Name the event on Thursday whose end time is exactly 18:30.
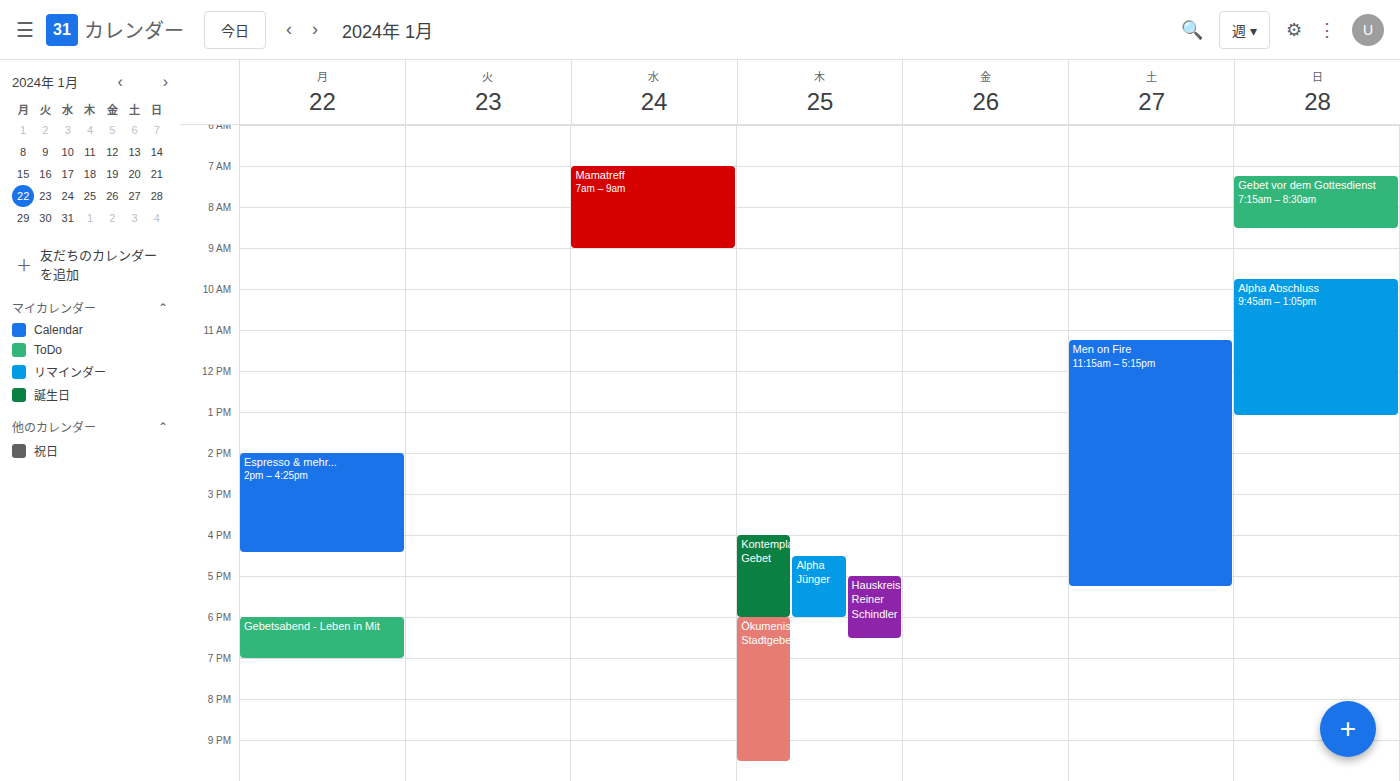
"Hauskreis Reiner Schindler"